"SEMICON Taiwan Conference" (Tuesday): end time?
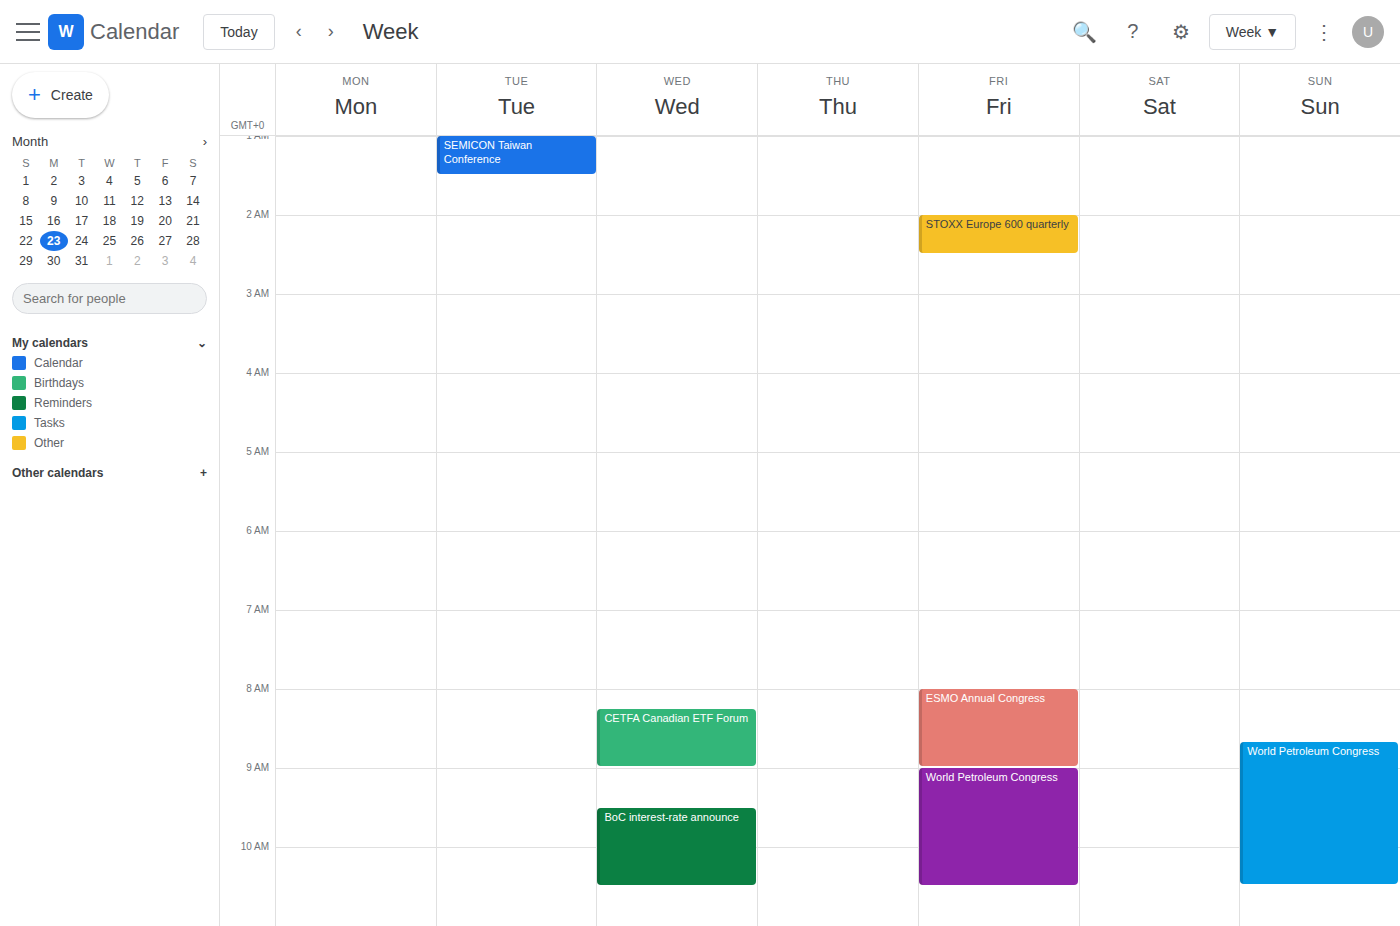
1:30 AM